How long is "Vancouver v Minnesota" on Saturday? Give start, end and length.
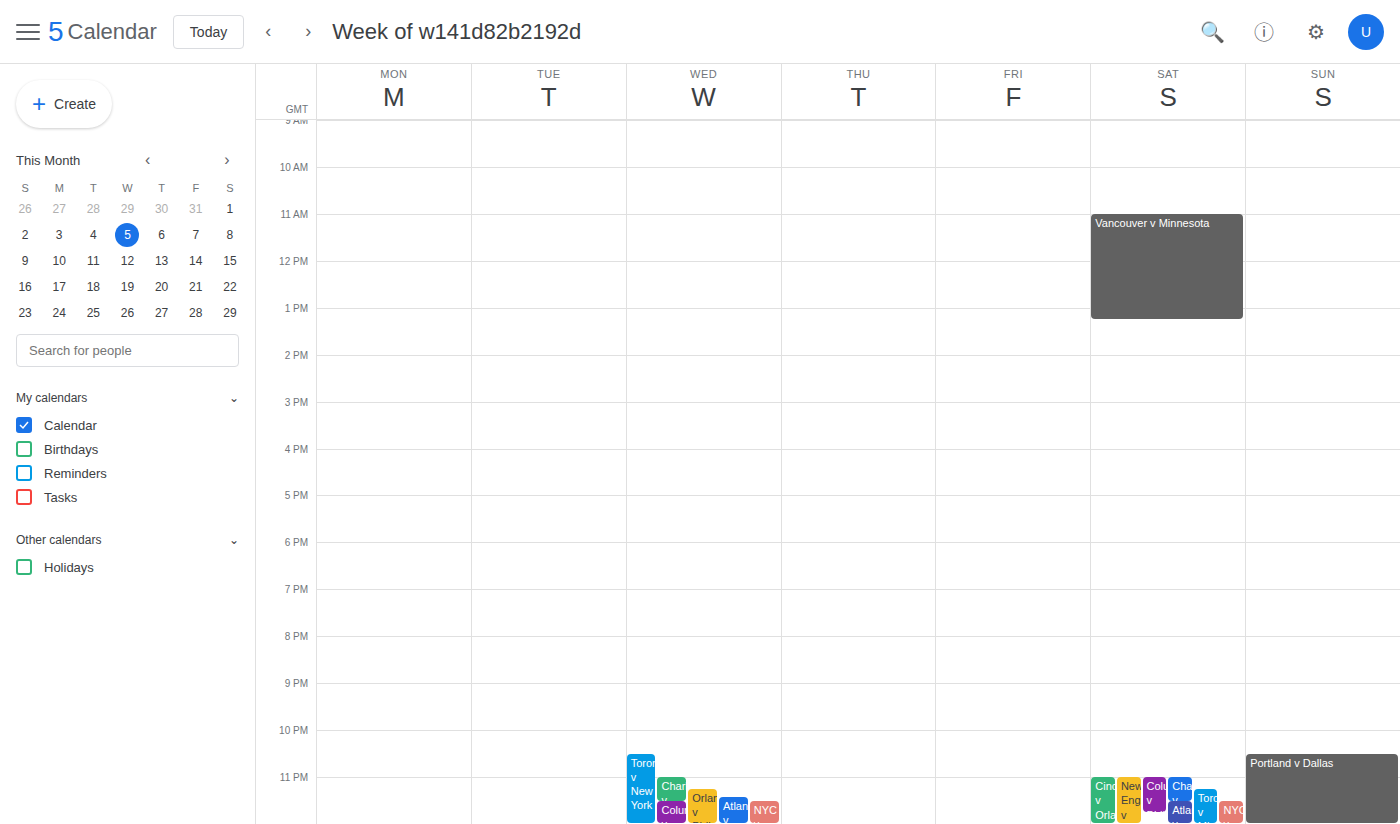
11:00 AM to 1:15 PM, 2 hours 15 minutes